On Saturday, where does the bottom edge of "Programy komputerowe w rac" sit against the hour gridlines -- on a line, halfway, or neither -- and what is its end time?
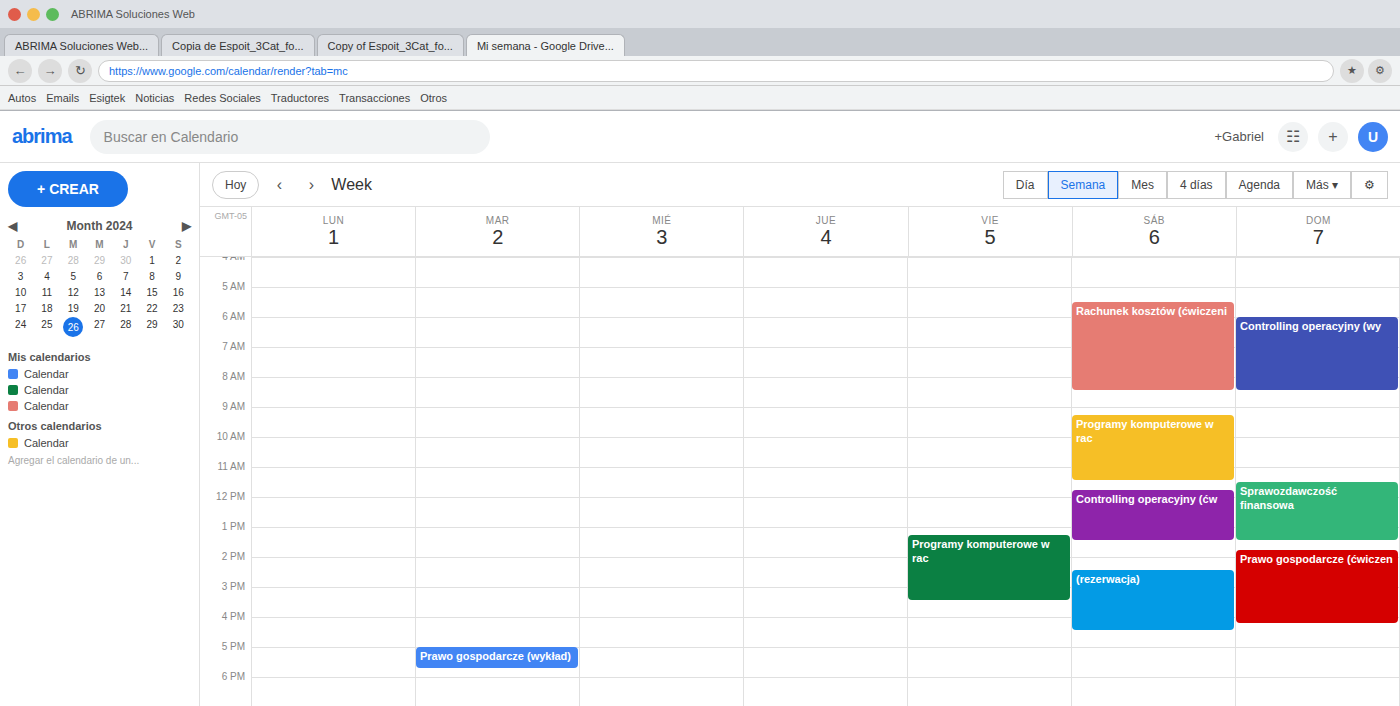
11:30 AM -- halfway between the 11 AM and 12 PM lines.